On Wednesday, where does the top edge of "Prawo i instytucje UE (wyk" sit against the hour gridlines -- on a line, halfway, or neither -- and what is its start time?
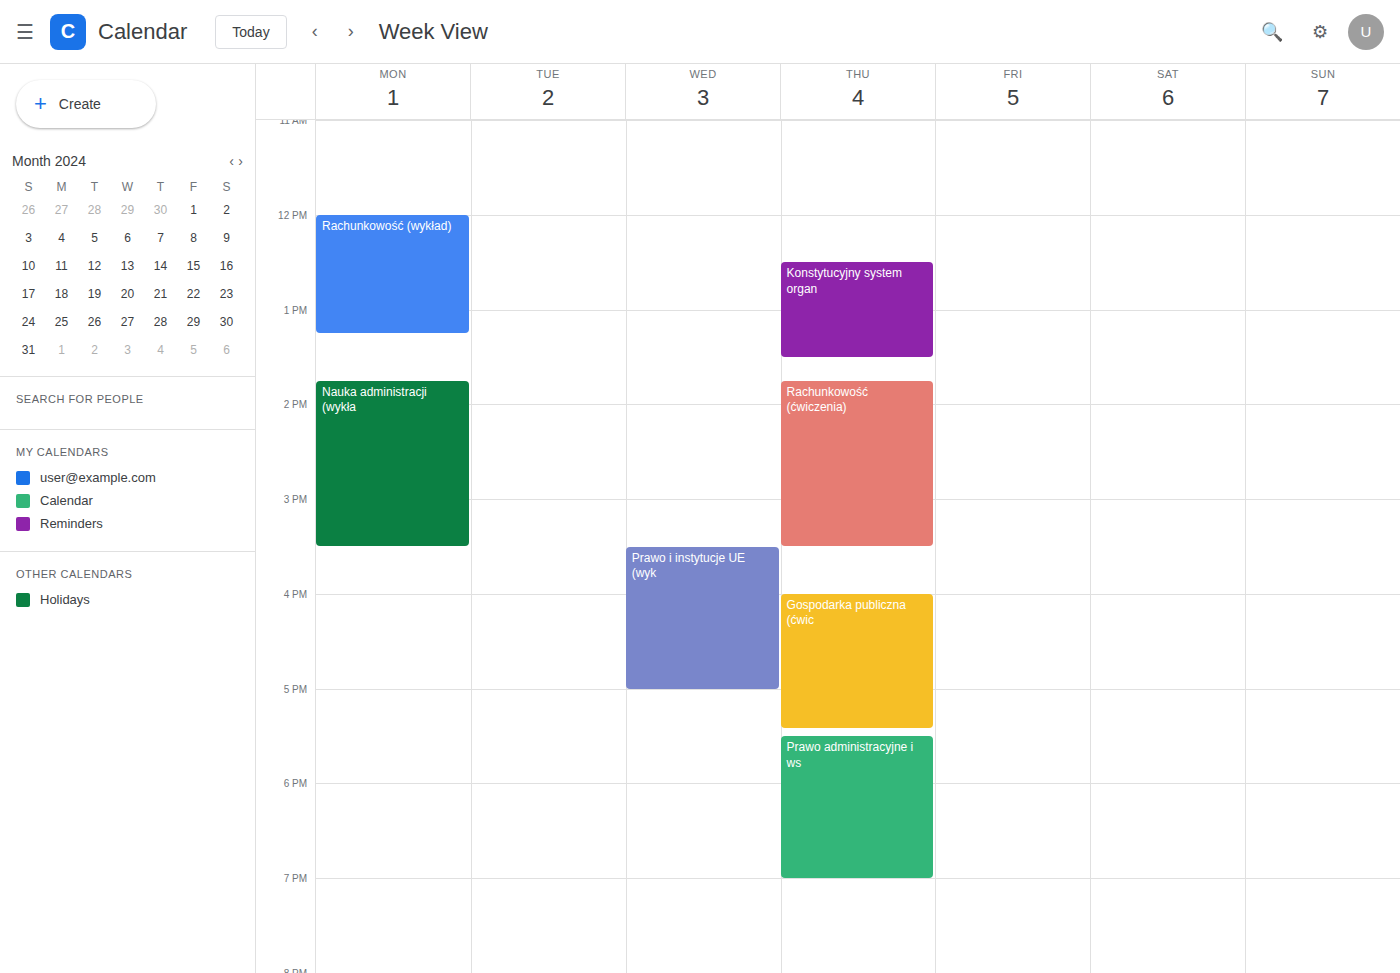
3:30 PM -- halfway between the 3 PM and 4 PM lines.